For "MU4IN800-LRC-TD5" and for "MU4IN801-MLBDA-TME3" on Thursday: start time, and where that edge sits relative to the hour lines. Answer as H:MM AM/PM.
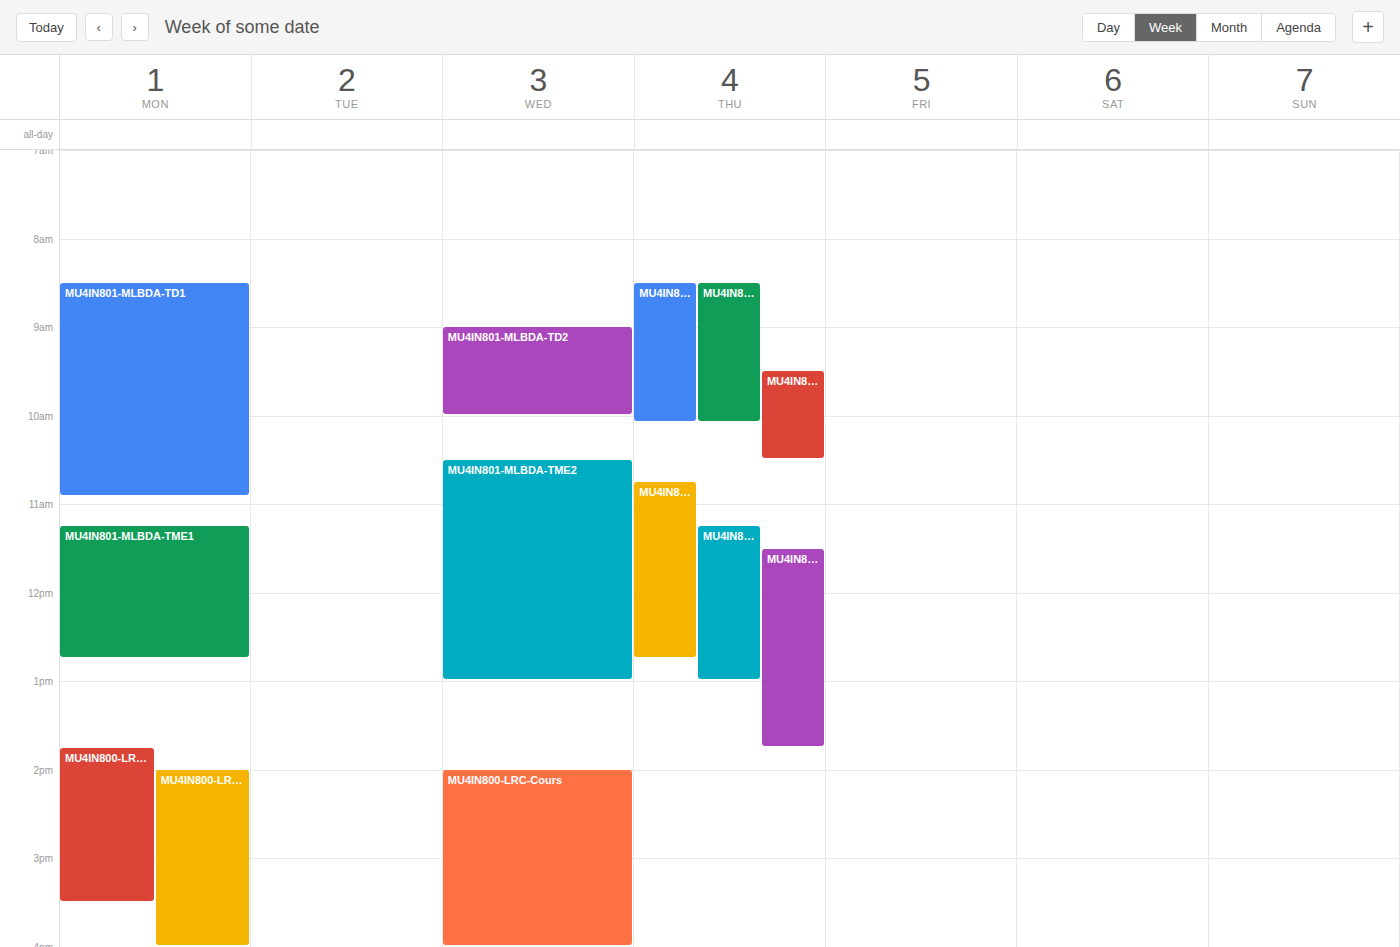
"MU4IN800-LRC-TD5": 11:30 AM, halfway between the 11 AM and 12 PM lines. "MU4IN801-MLBDA-TME3": 11:15 AM, neither: a quarter of the way from the 11 AM line to the 12 PM line.